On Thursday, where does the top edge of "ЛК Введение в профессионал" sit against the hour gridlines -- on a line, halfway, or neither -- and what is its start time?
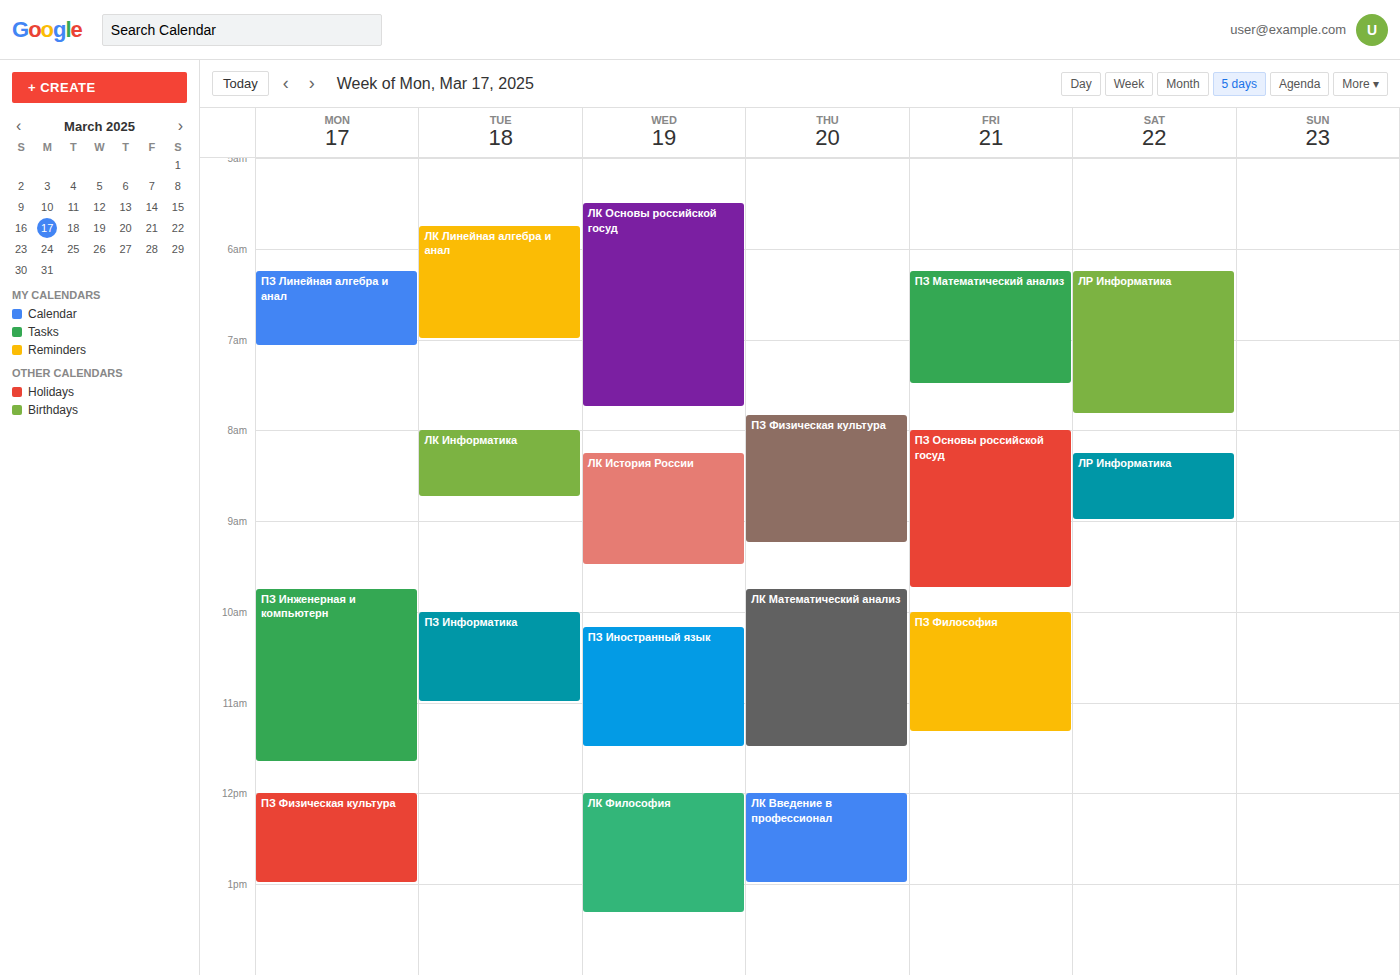
12:00 PM -- exactly on the 12 PM line.